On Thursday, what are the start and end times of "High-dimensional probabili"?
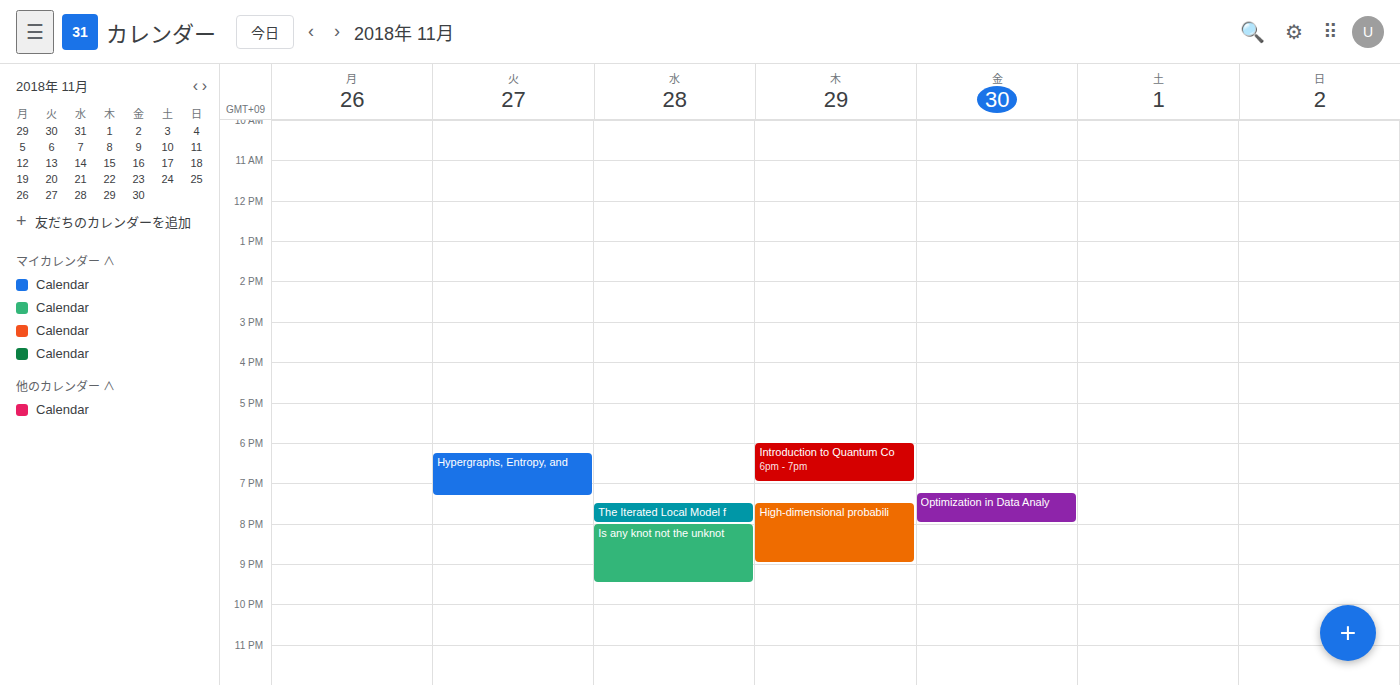
7:30 PM to 9:00 PM